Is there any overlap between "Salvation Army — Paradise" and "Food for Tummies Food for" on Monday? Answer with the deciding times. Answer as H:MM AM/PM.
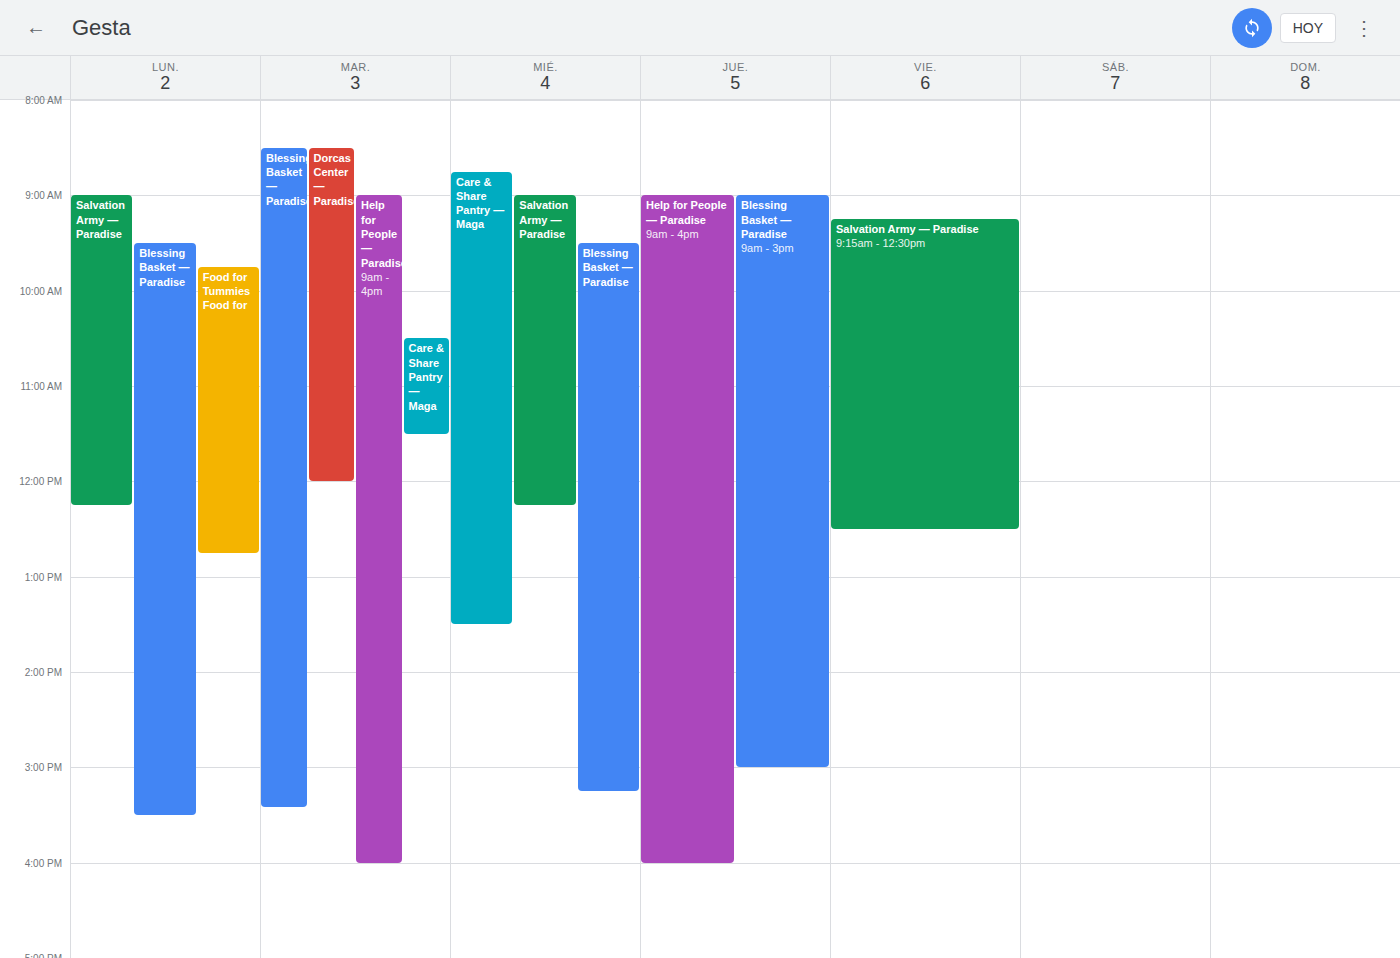
"Food for Tummies Food for" starts at 9:45 AM, before "Salvation Army — Paradise" ends at 12:15 PM -- they overlap.